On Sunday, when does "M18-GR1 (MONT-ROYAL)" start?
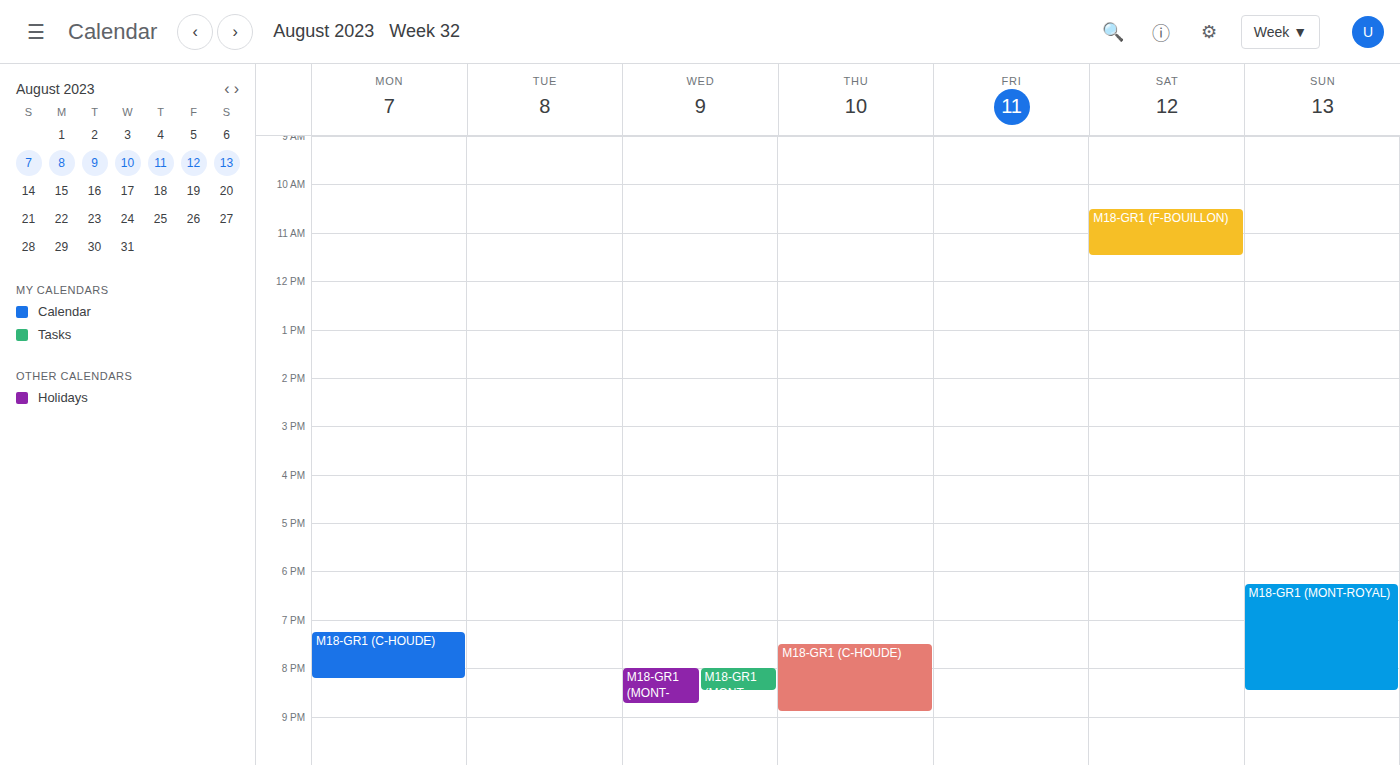
6:15 PM